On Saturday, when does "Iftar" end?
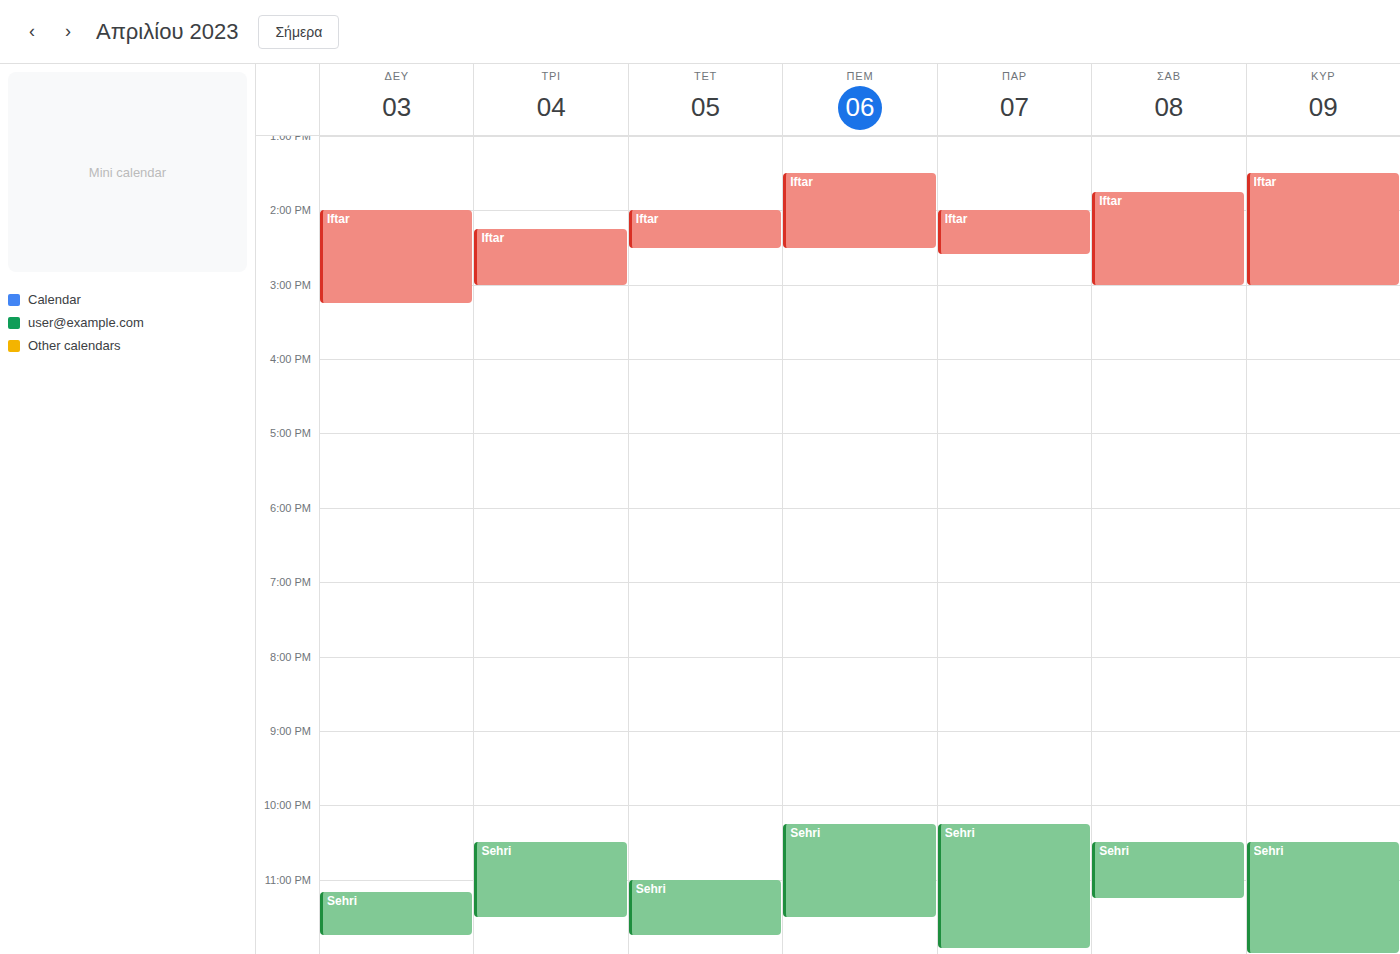
3:00 PM